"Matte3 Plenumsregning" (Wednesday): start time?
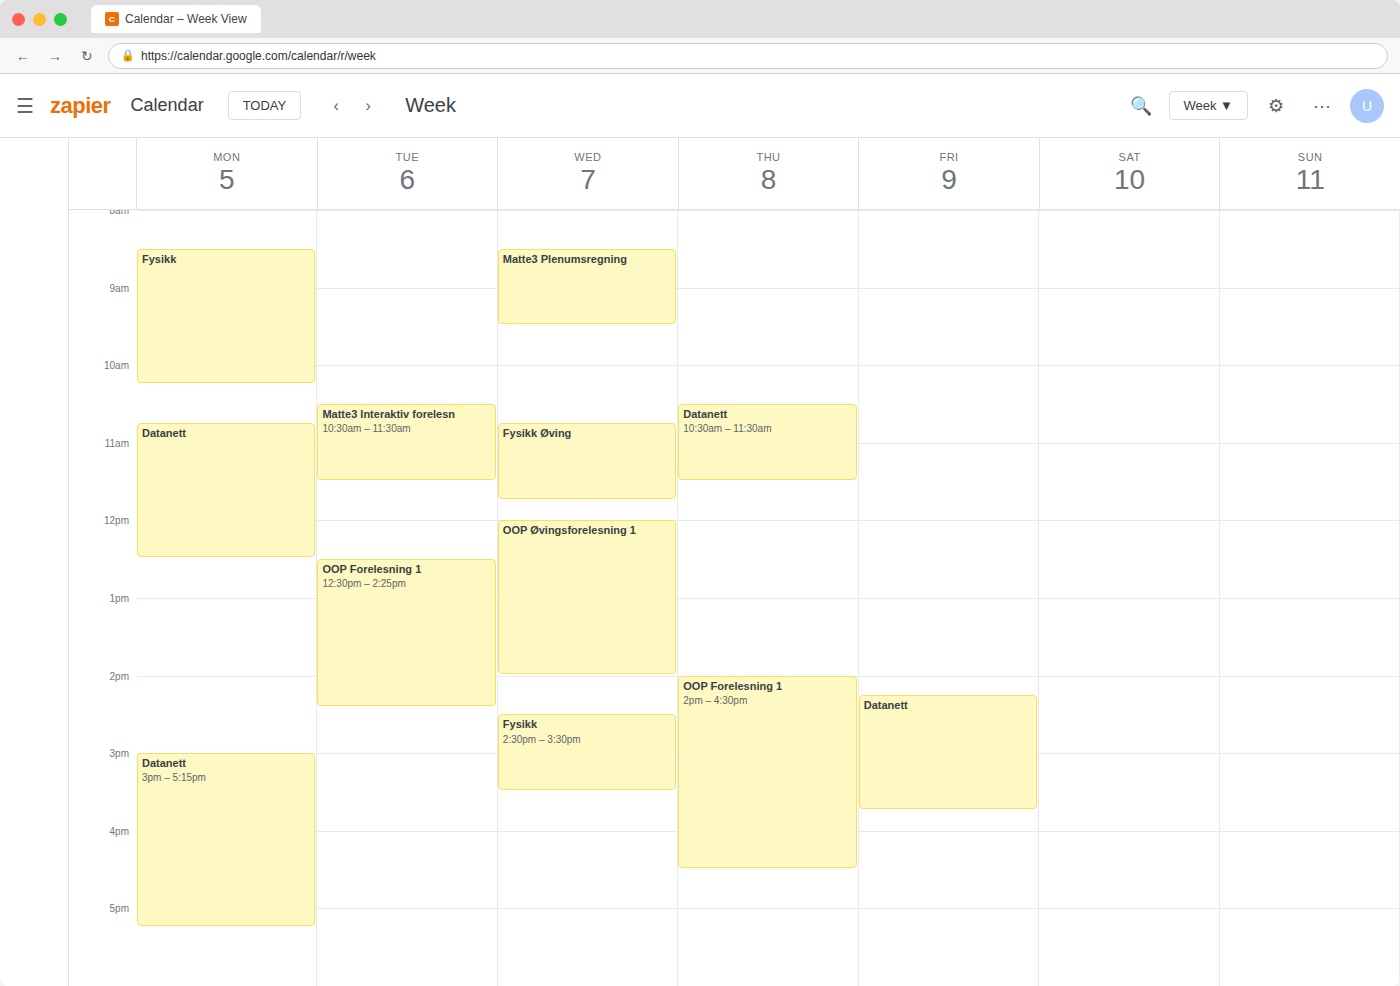
8:30 AM